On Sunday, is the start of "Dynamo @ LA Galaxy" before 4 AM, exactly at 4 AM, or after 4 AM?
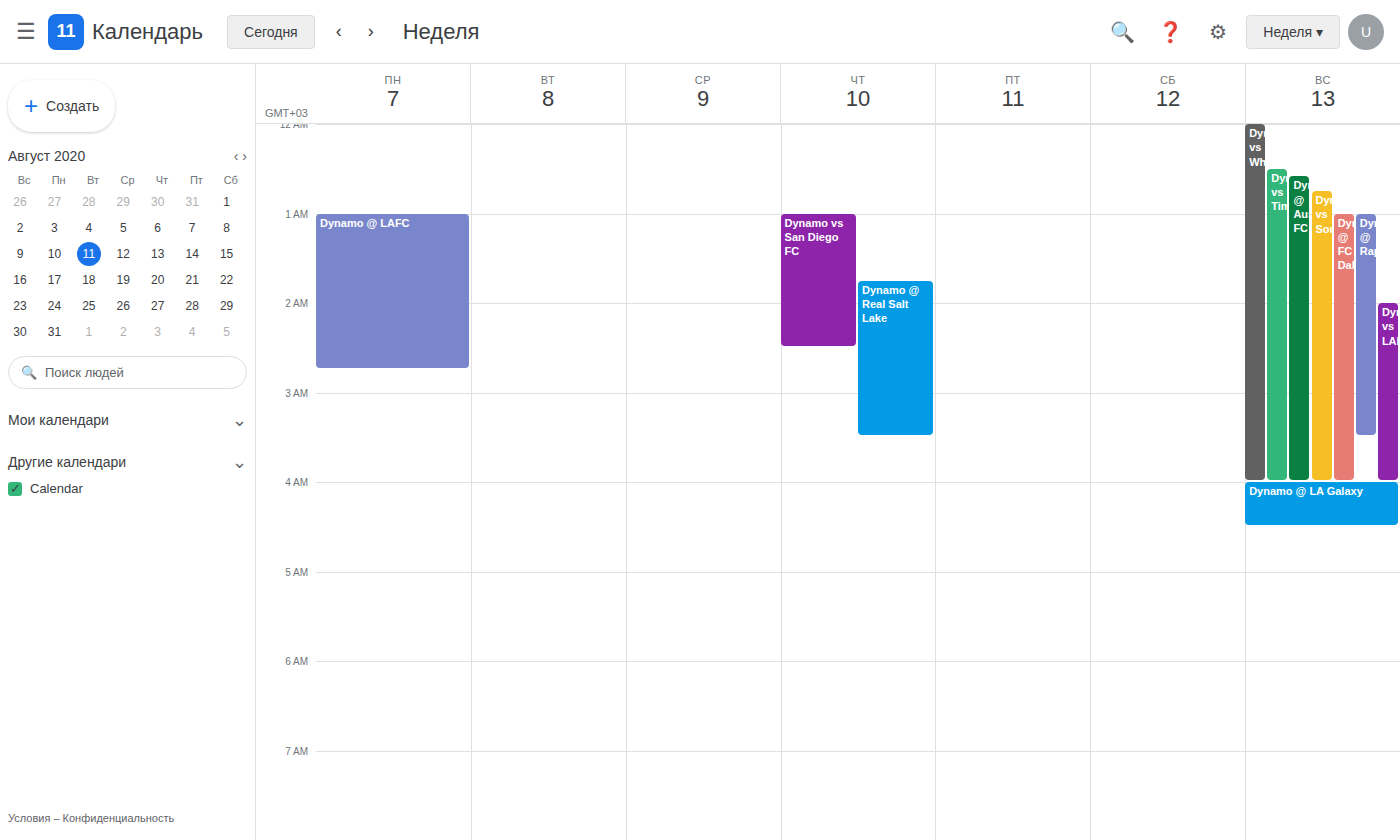
4:00 AM -- exactly at 4 AM, on the 4 AM line.